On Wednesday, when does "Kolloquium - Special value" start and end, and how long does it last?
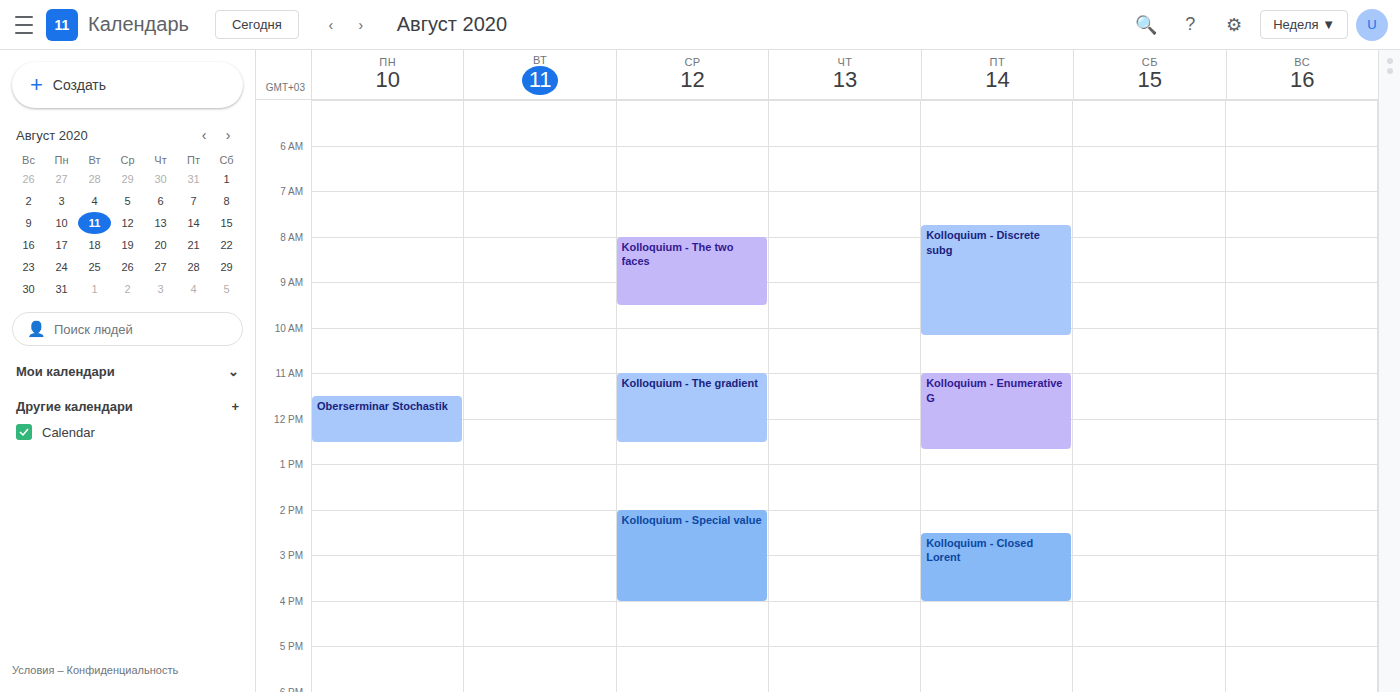
2:00 PM to 4:00 PM, 2 hours